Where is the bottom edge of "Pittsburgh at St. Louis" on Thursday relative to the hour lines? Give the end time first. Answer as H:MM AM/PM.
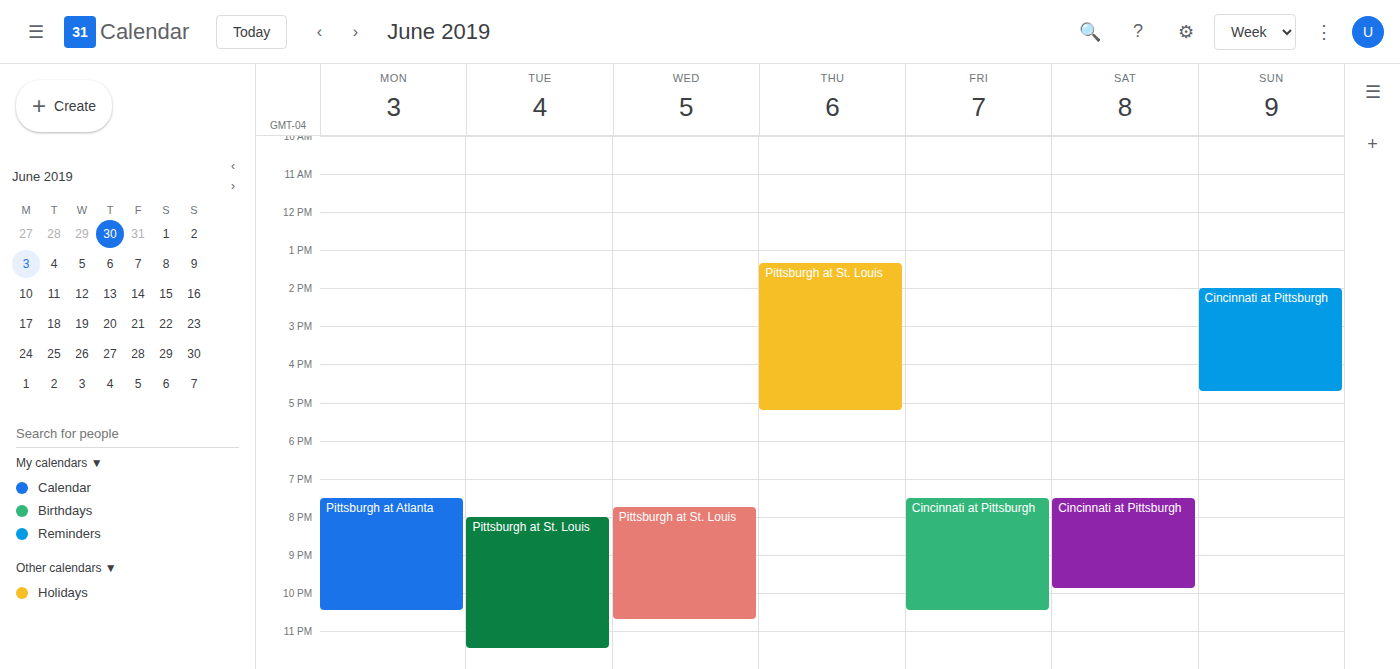
5:15 PM -- neither: a quarter of the way from the 5 PM line to the 6 PM line.